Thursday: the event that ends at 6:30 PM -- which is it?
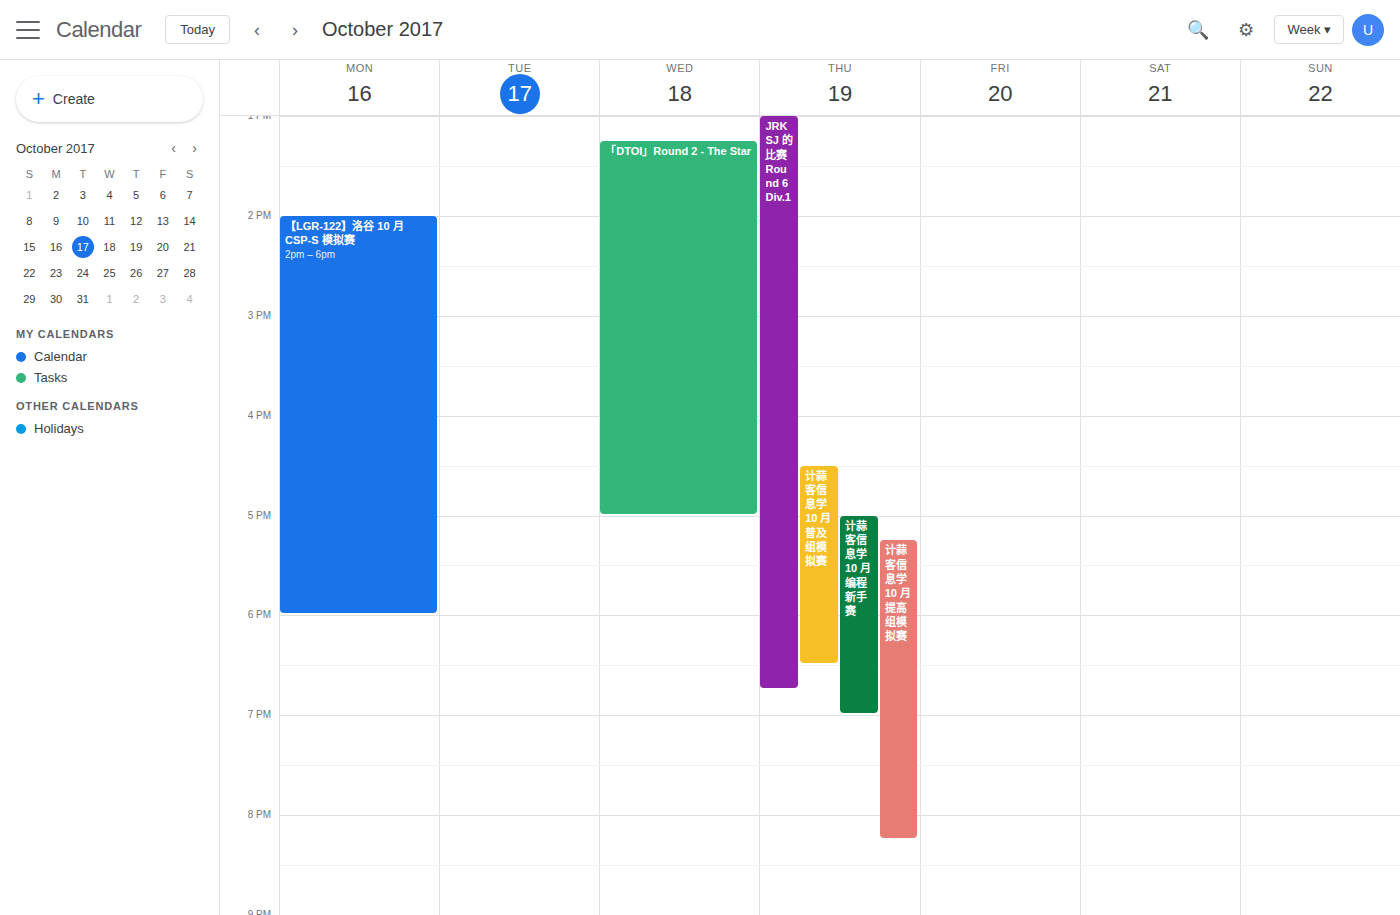
"计蒜客信息学 10 月普及组模拟赛"